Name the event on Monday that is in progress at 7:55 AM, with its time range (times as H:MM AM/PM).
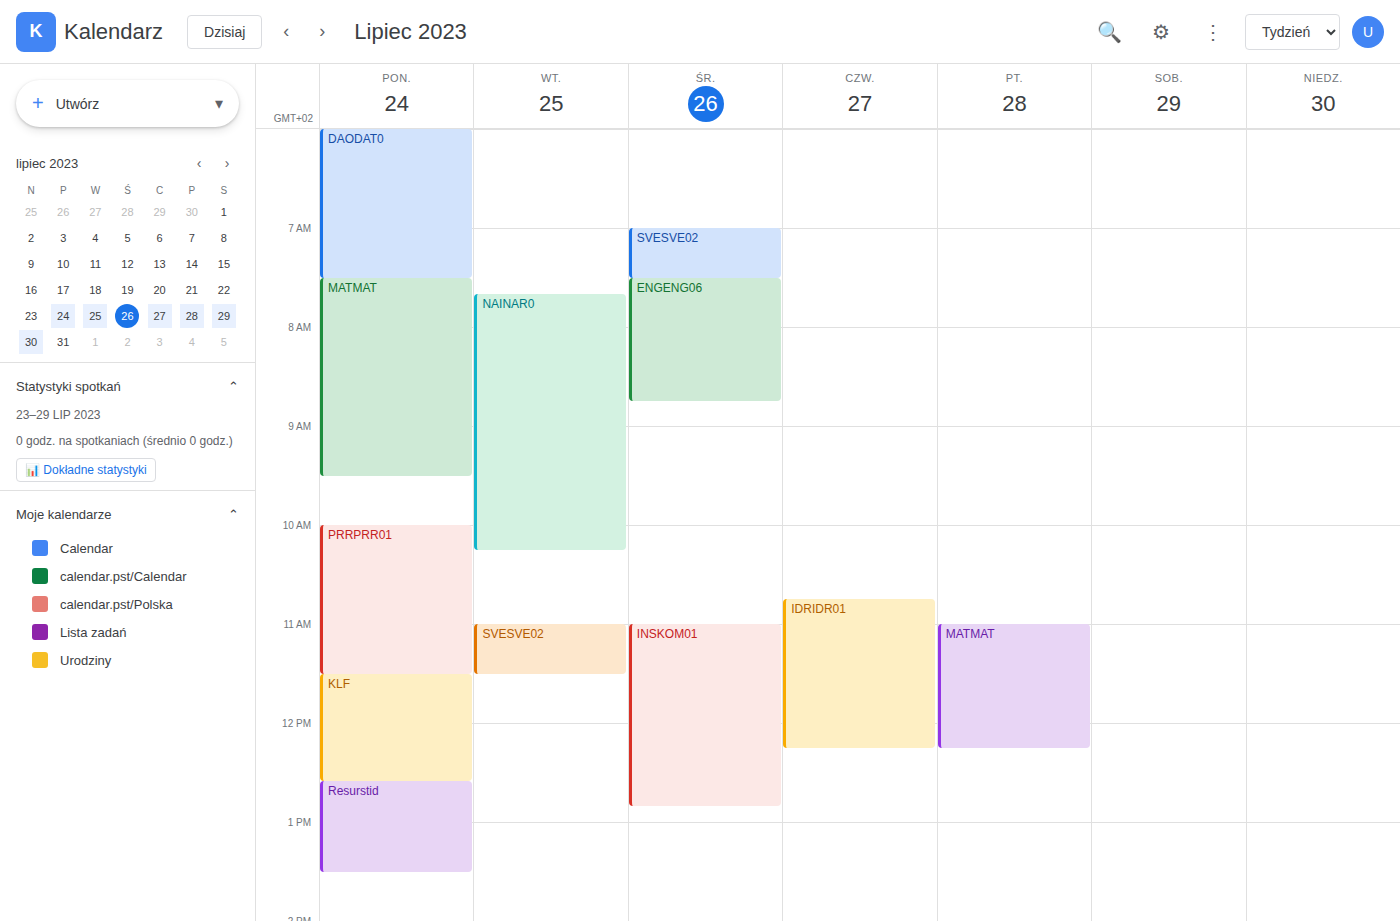
"MATMAT", 7:30 AM to 9:30 AM